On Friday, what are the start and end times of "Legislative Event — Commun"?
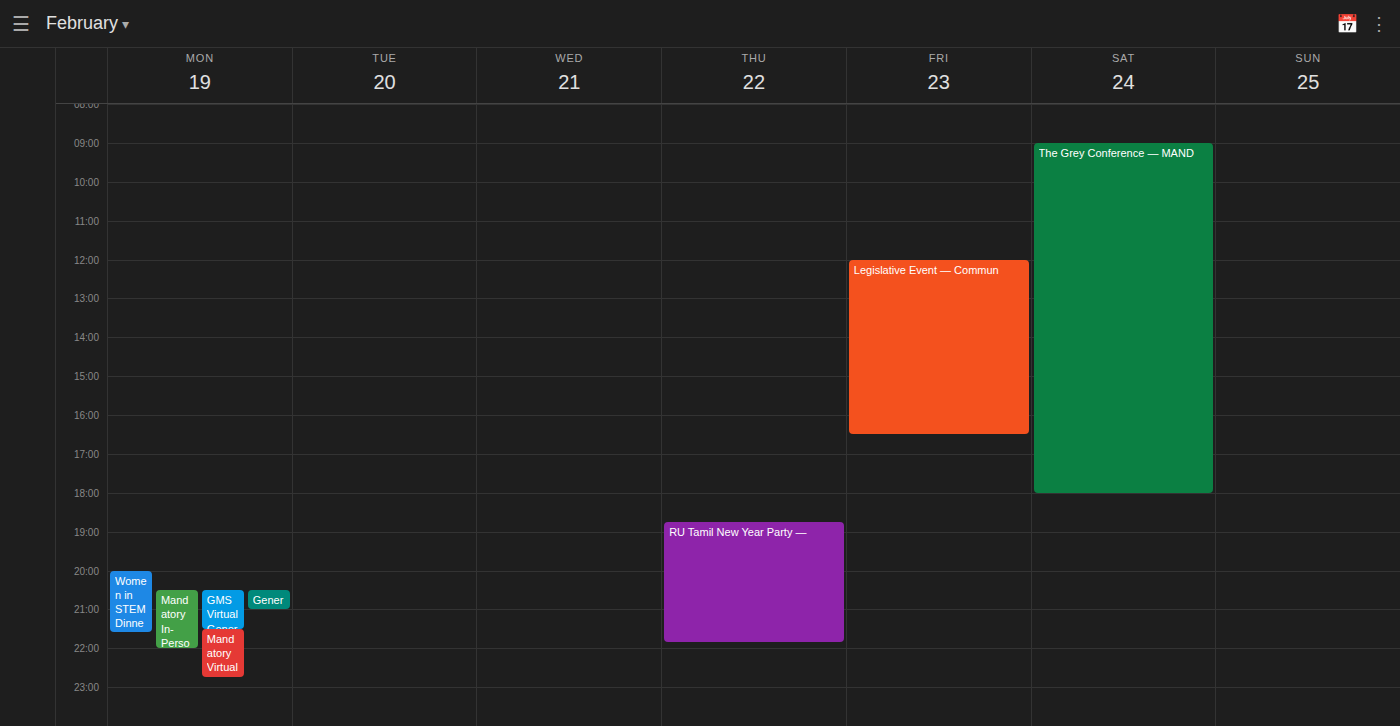
12:00 PM to 4:30 PM